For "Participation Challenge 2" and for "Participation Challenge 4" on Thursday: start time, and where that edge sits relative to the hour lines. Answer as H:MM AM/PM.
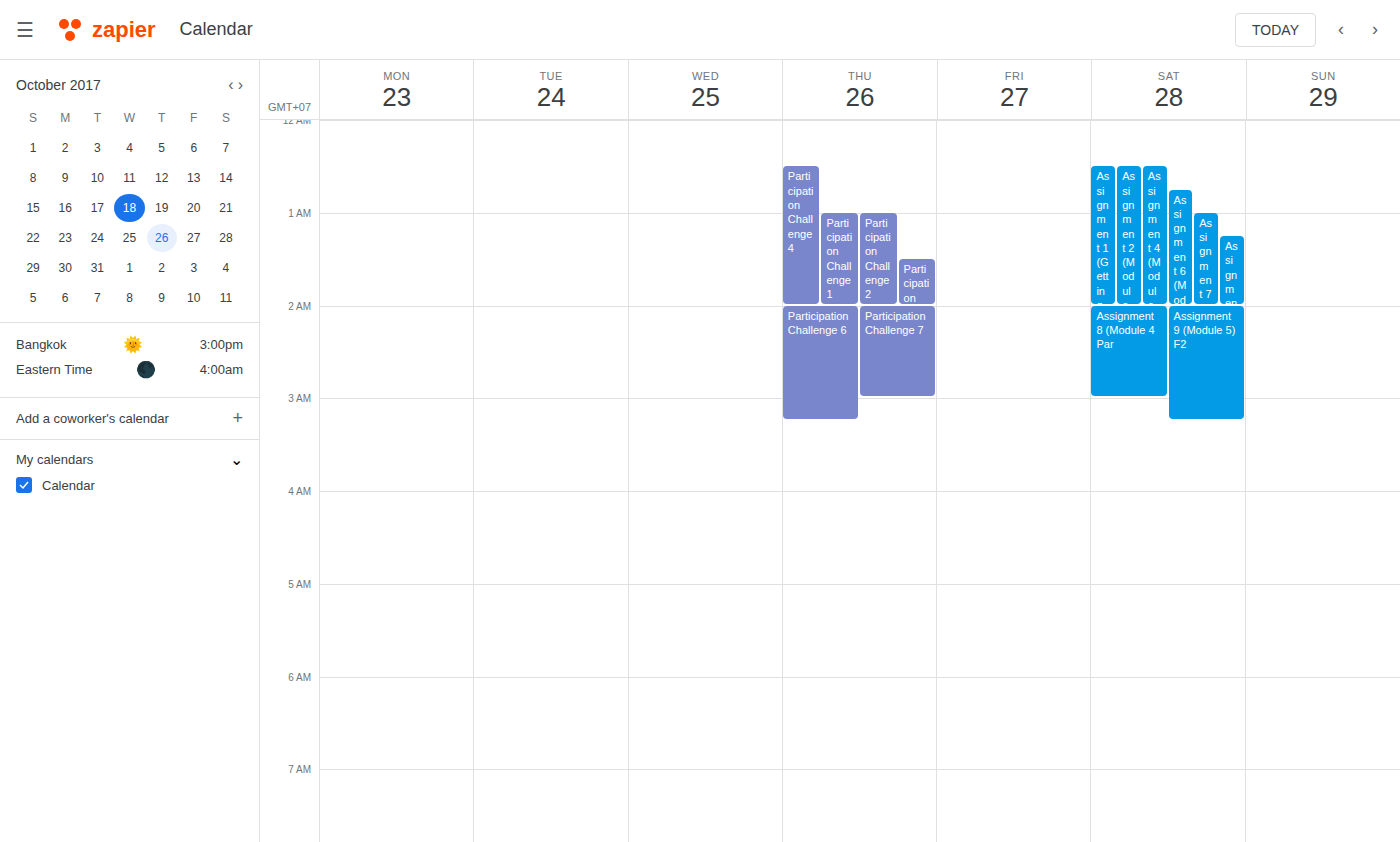
"Participation Challenge 2": 1:00 AM, exactly on the 1 AM line. "Participation Challenge 4": 12:30 AM, halfway between the 12 AM and 1 AM lines.